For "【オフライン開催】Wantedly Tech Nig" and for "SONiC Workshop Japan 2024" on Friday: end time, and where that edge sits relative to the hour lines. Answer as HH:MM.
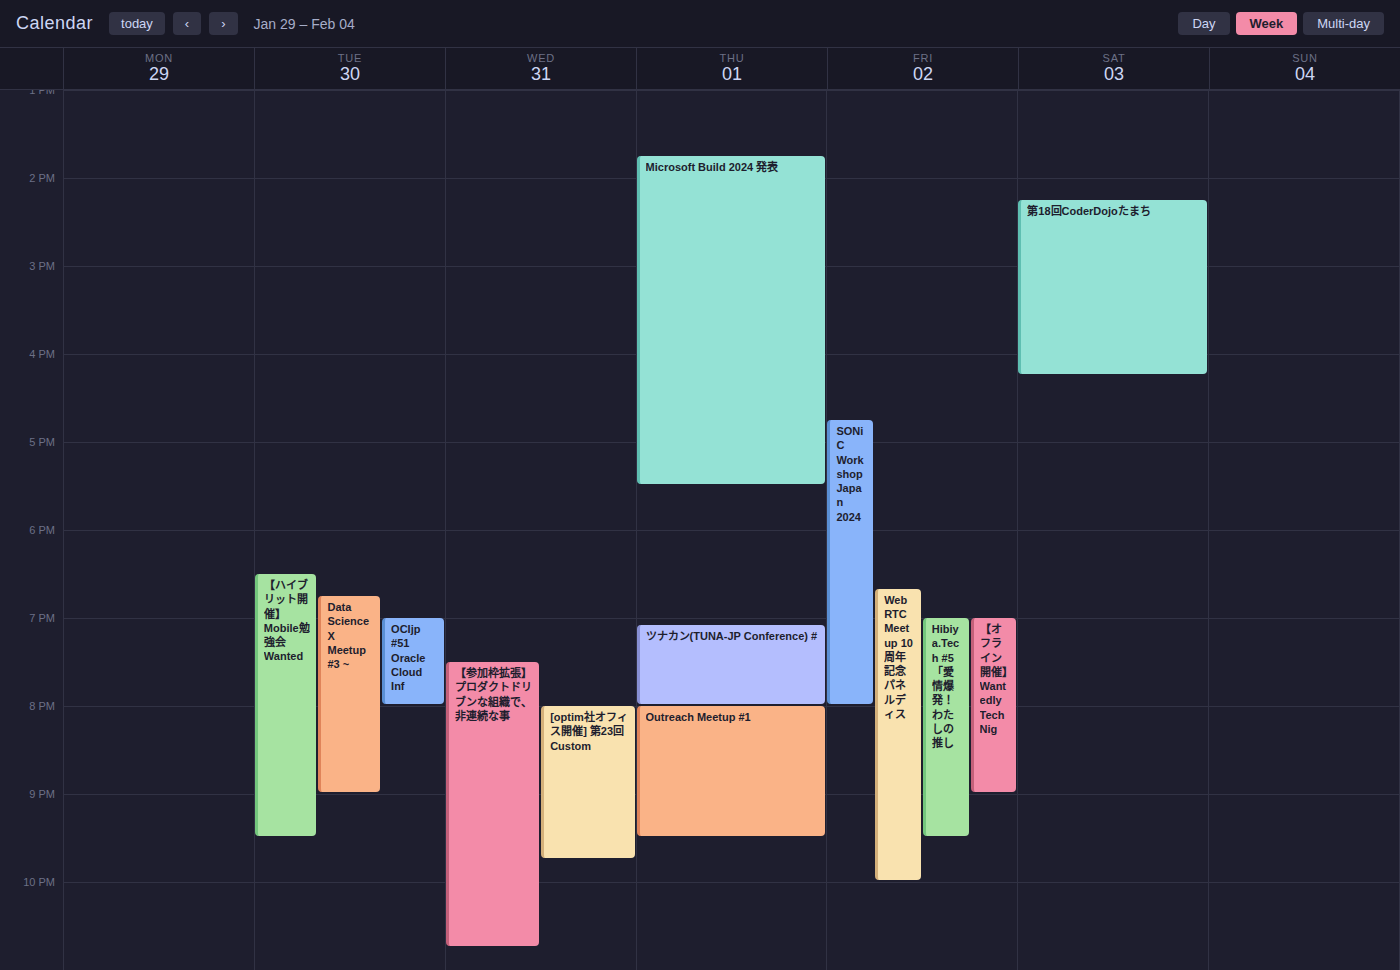
"【オフライン開催】Wantedly Tech Nig": 21:00, exactly on the 21:00 line. "SONiC Workshop Japan 2024": 20:00, exactly on the 20:00 line.